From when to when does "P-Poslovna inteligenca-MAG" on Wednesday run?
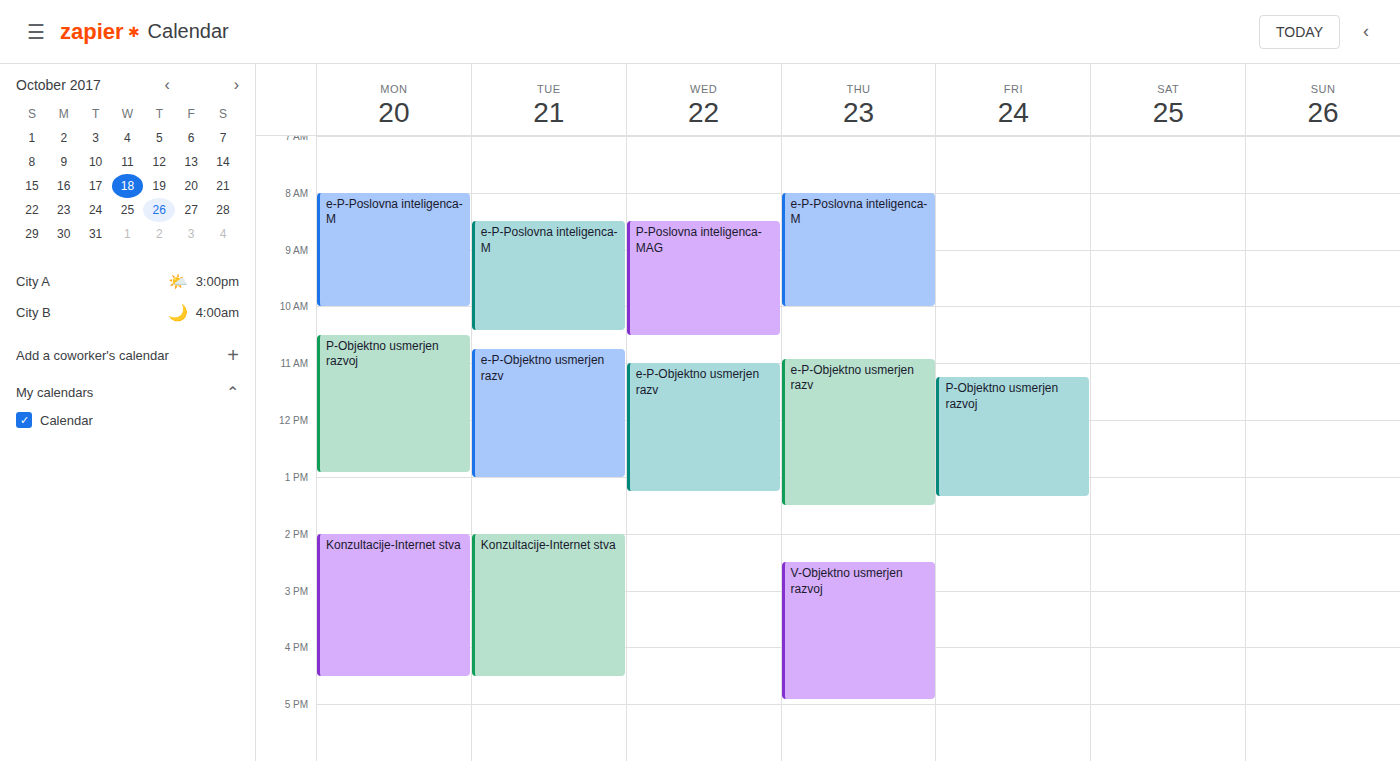
8:30 AM to 10:30 AM